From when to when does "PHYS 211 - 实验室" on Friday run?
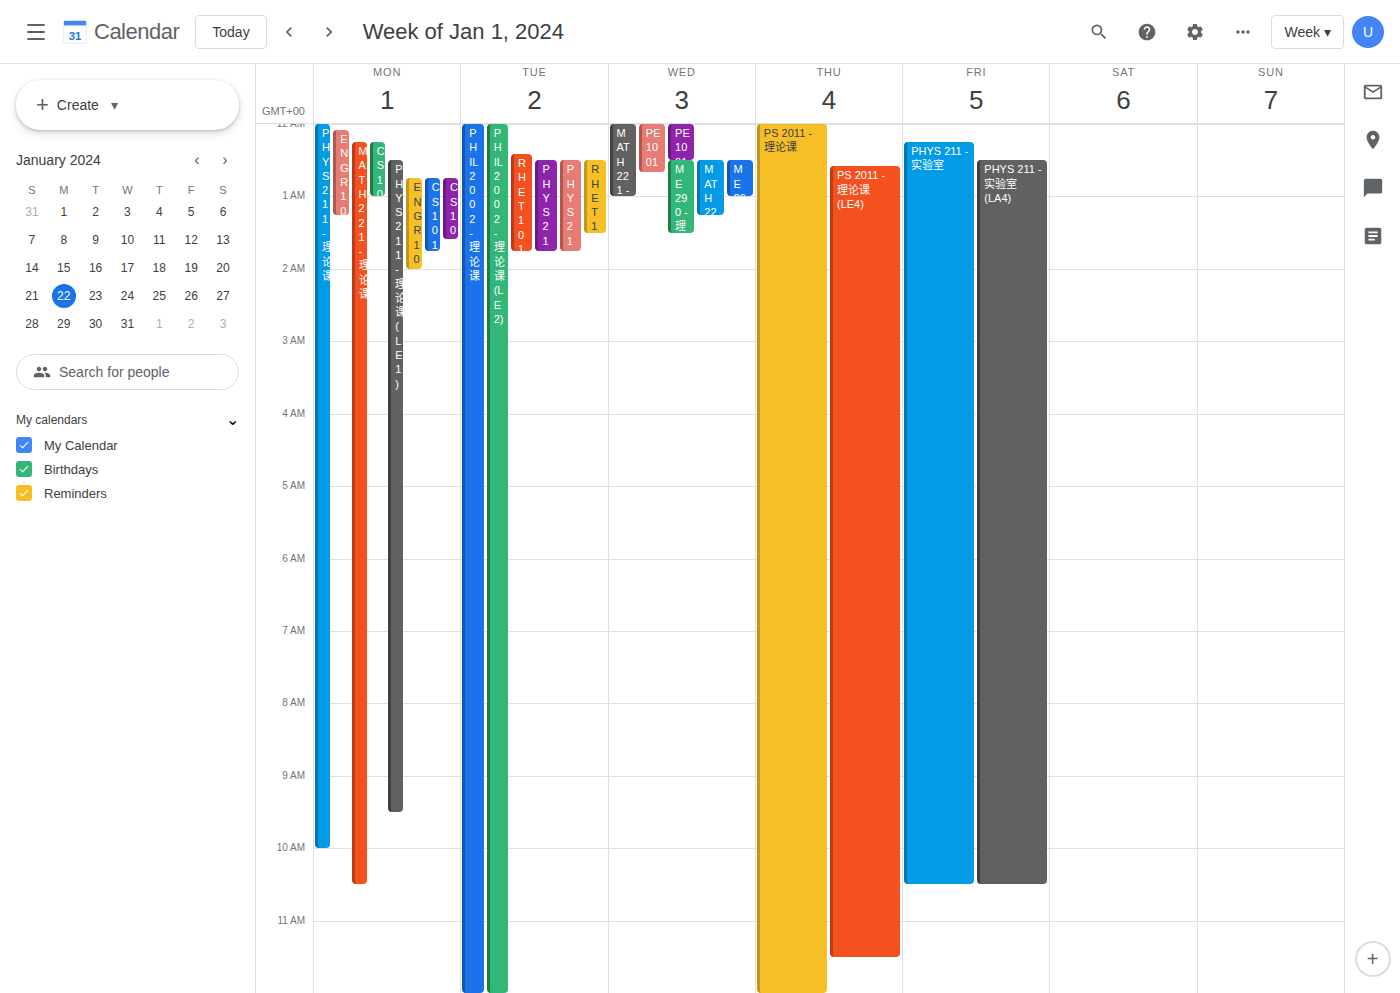
12:15 AM to 10:30 AM